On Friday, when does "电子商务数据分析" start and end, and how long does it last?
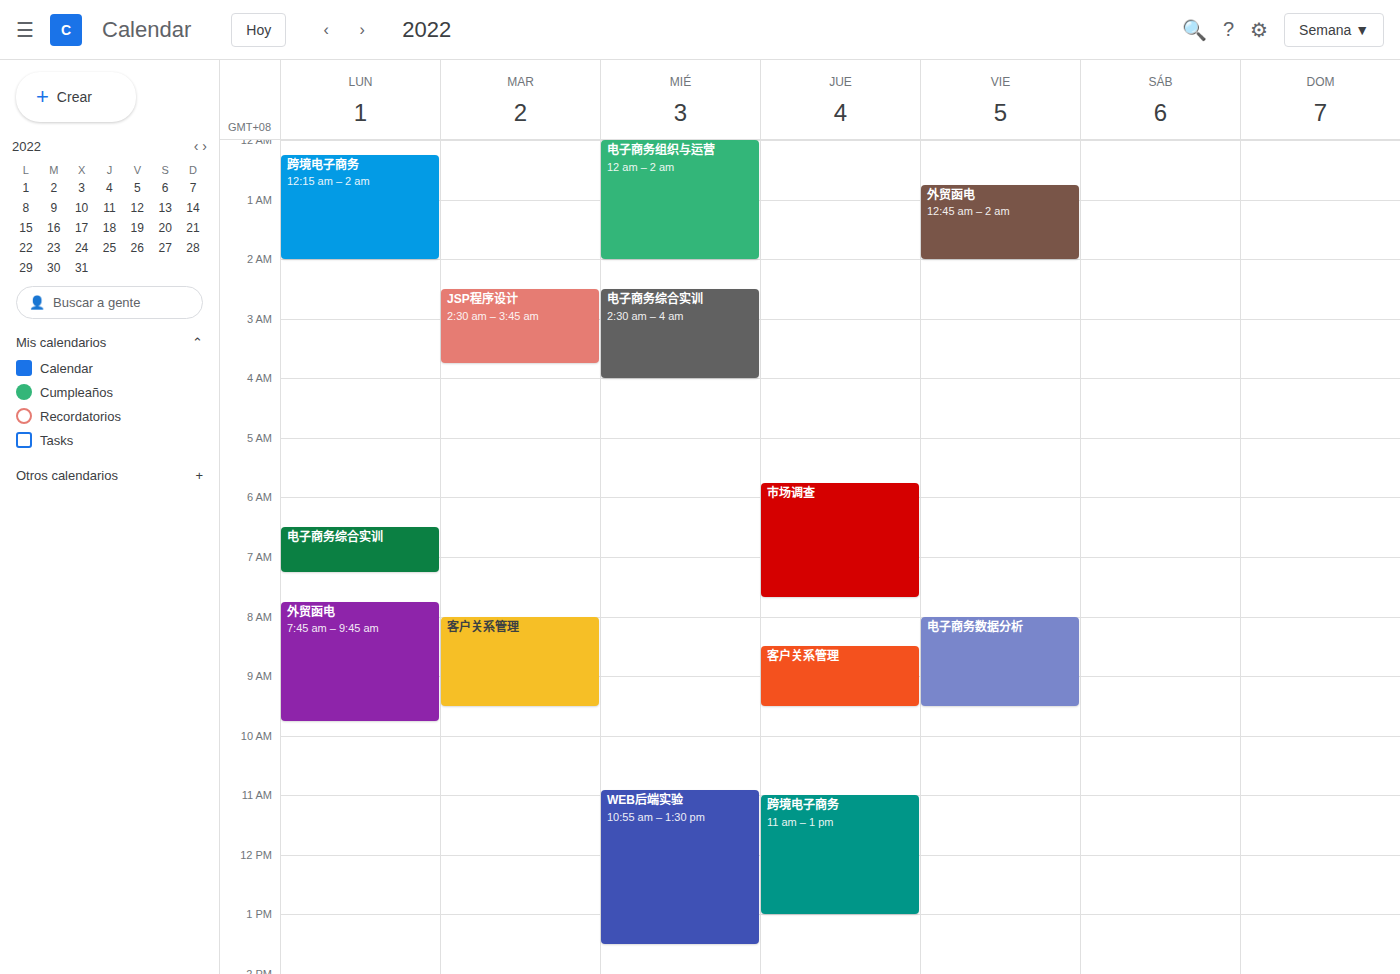
8:00 AM to 9:30 AM, 1 hour 30 minutes